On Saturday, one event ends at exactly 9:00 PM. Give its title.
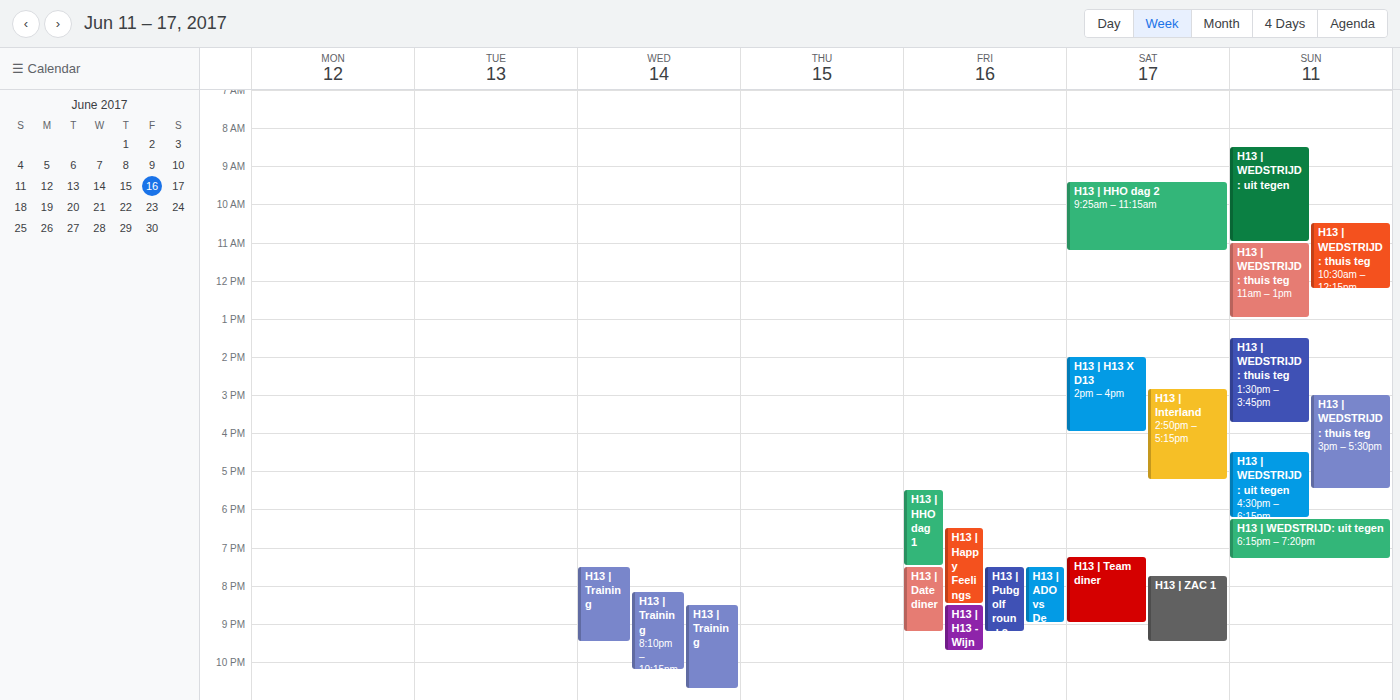
"H13 | Team diner"